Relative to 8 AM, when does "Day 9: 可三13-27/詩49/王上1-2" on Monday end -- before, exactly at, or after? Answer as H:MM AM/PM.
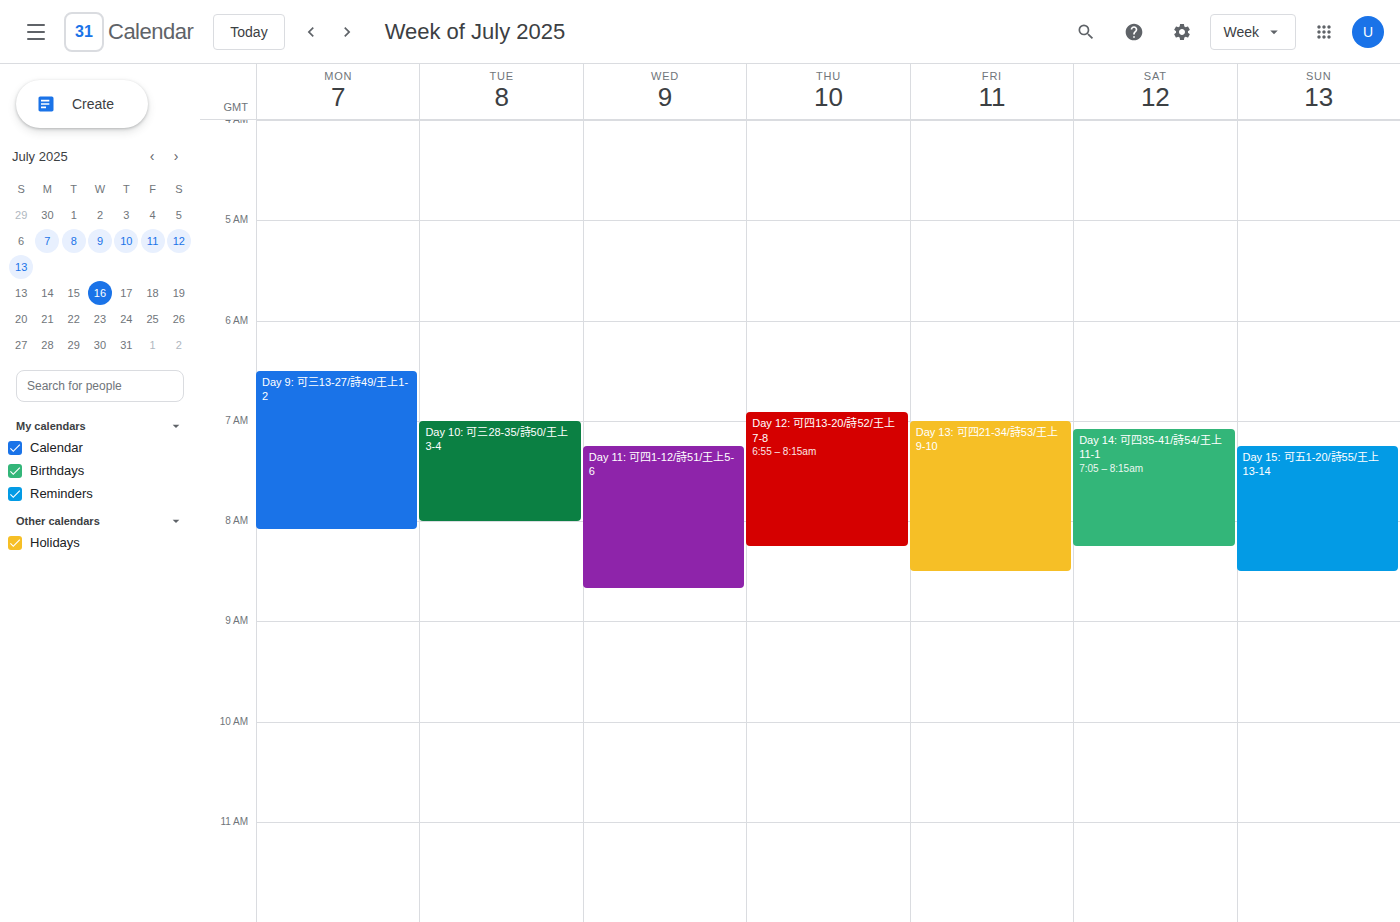
8:05 AM -- after 8 AM, 5 minutes below the 8 AM line.